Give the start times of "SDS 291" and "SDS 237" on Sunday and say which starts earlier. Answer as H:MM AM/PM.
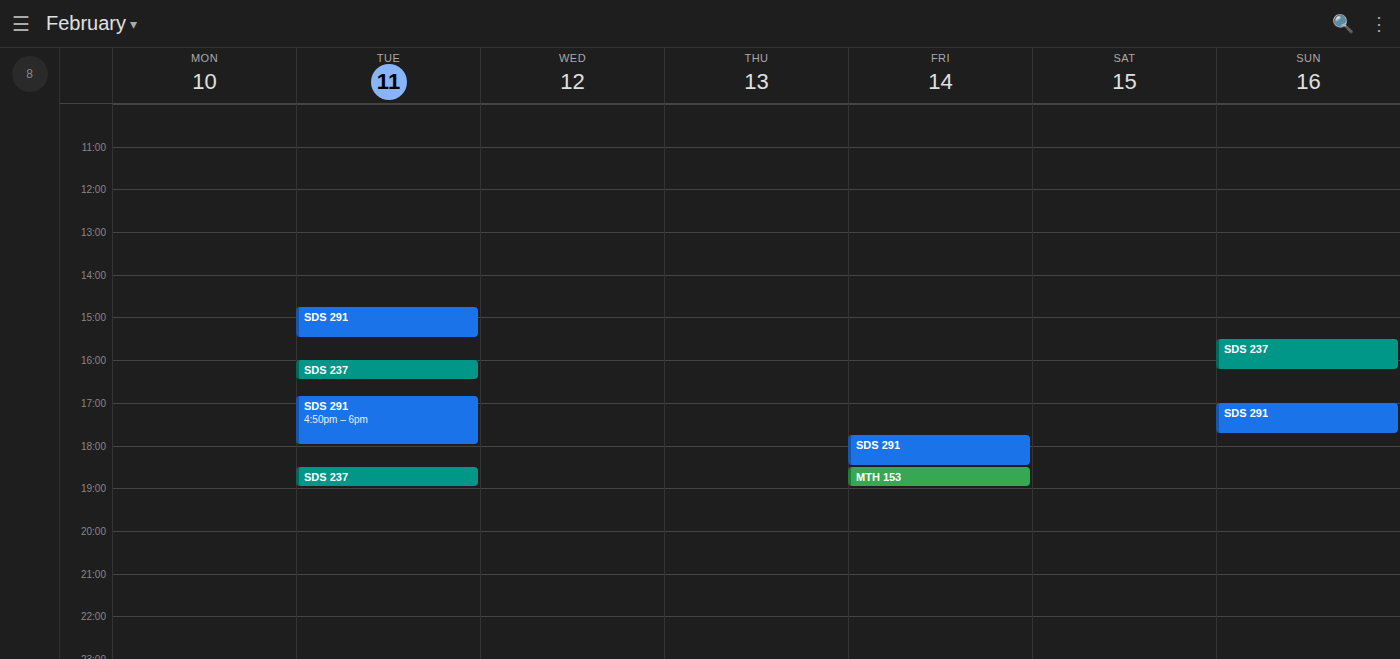
"SDS 237" 3:30 PM; "SDS 291" 5:00 PM.